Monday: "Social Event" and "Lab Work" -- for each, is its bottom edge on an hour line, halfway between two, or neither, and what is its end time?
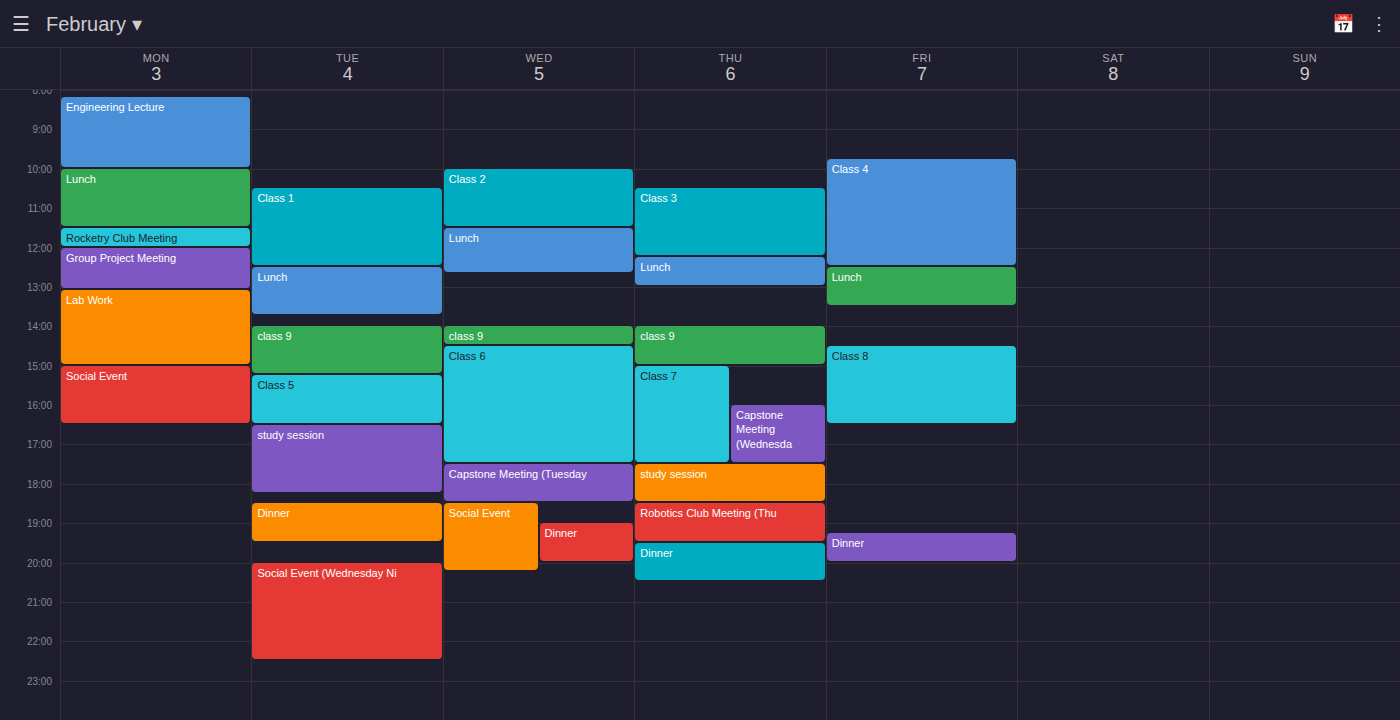
"Social Event": 16:30, halfway between the 16:00 and 17:00 lines. "Lab Work": 15:00, exactly on the 15:00 line.